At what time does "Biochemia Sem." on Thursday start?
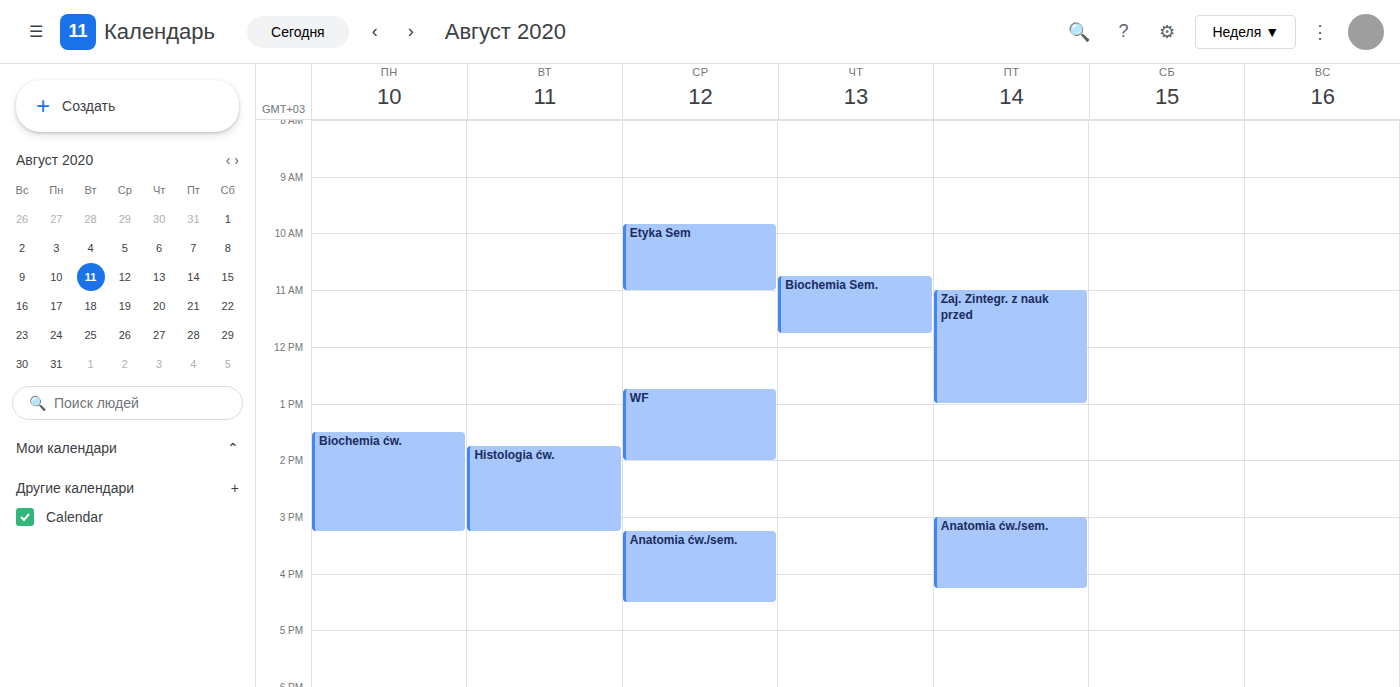
10:45 AM